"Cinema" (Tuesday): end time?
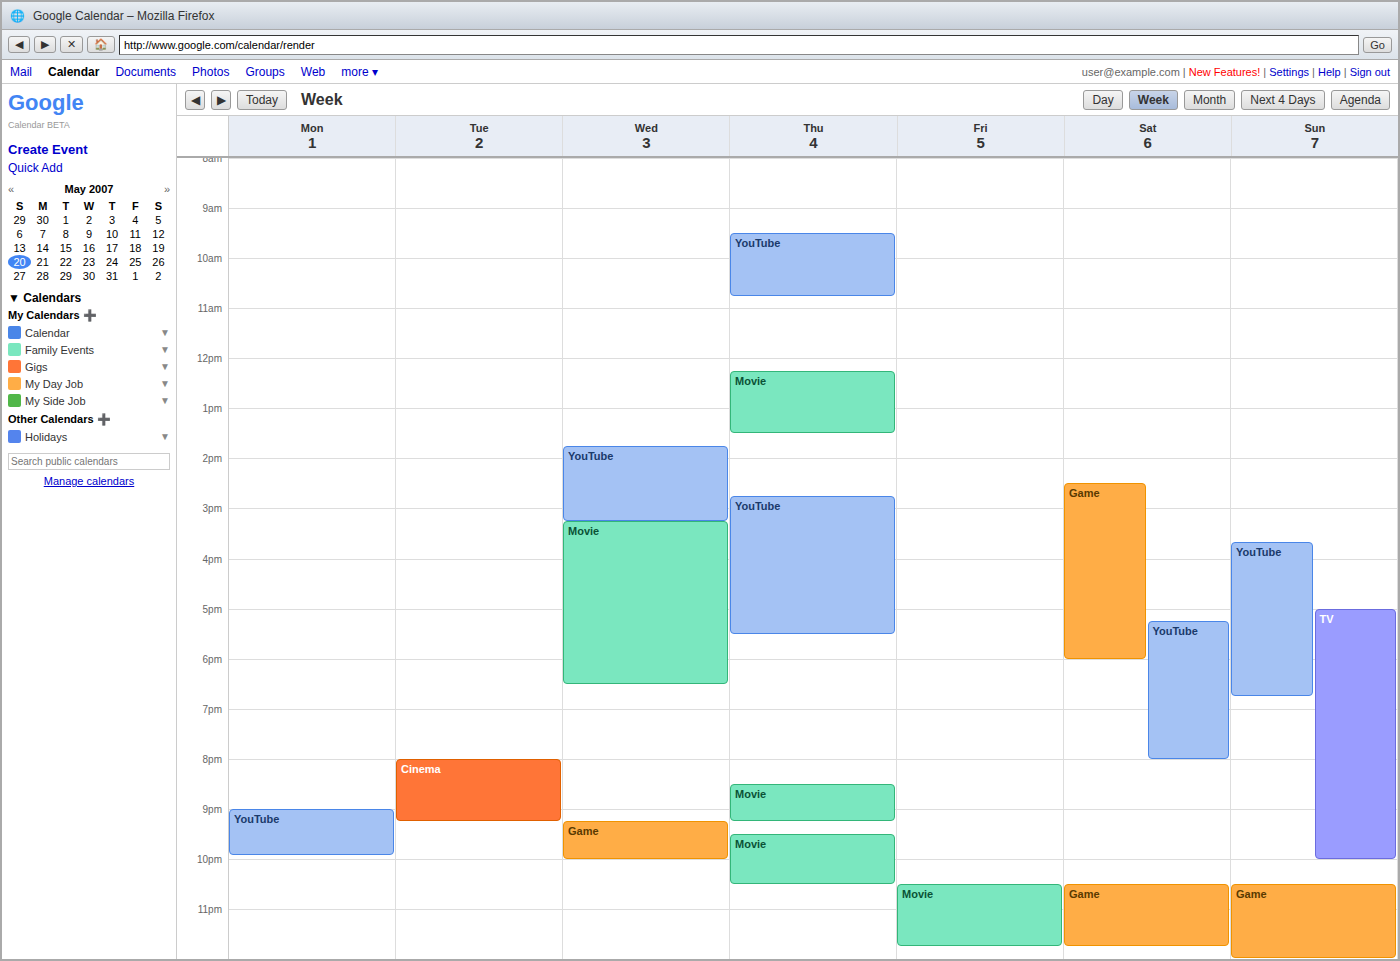
9:15 PM